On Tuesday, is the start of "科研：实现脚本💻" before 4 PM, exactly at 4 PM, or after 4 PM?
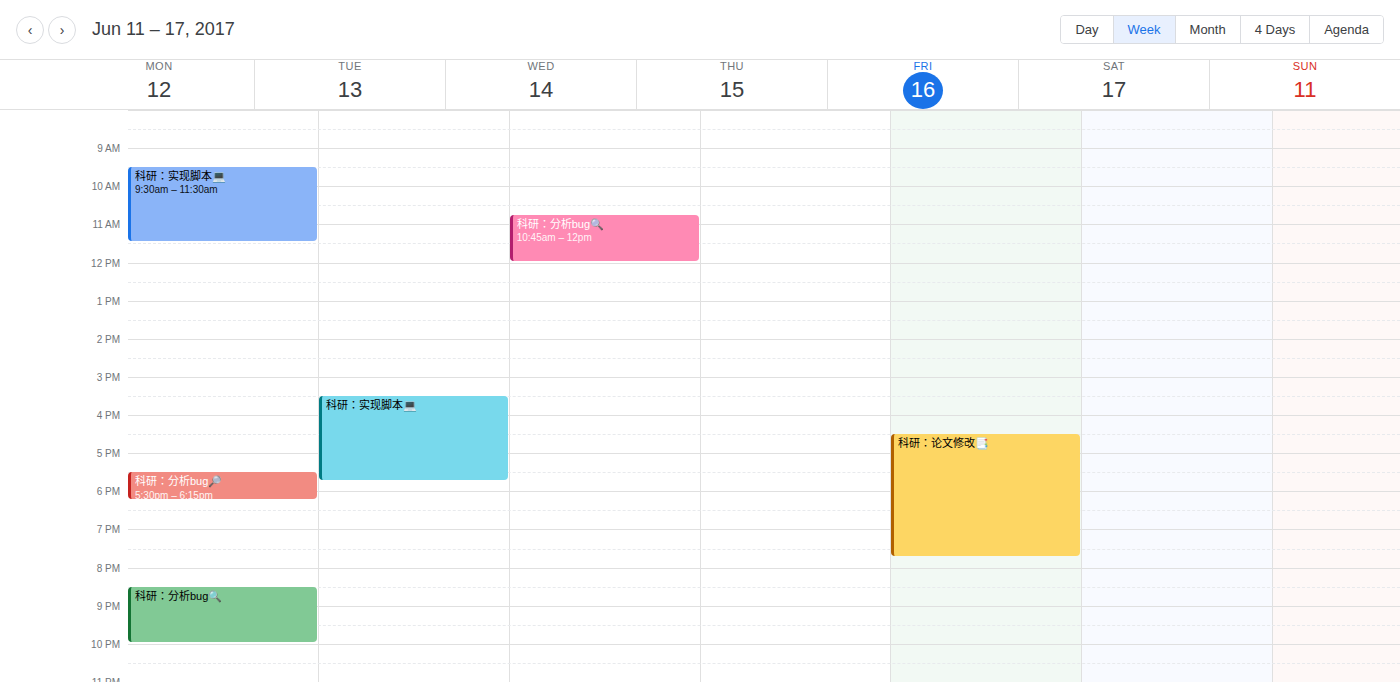
3:30 PM -- before 4 PM, 30 minutes above the 4 PM line.